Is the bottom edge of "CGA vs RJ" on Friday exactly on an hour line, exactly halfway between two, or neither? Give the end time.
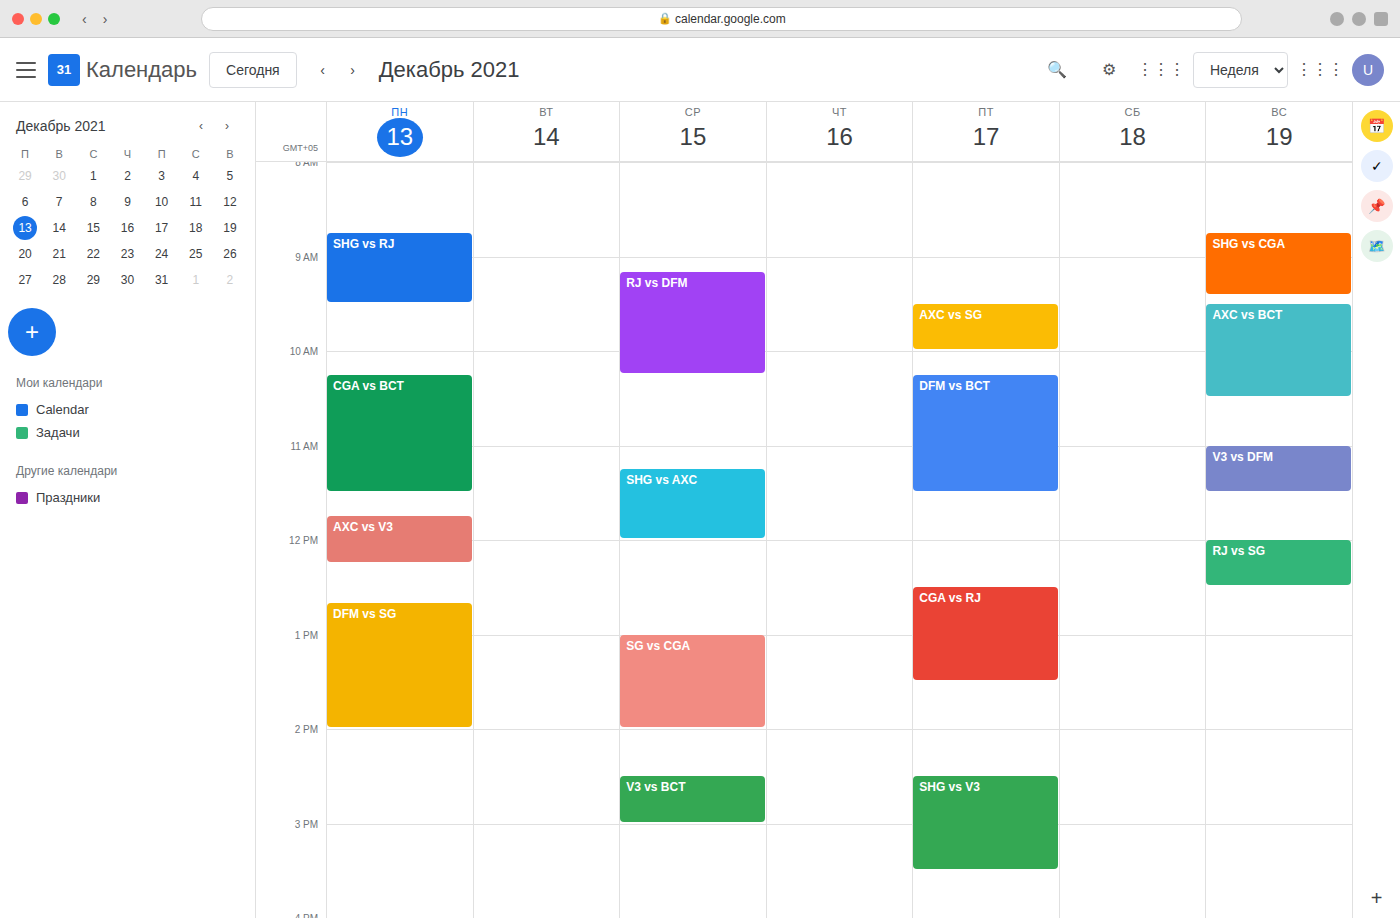
1:30 PM -- halfway between the 1 PM and 2 PM lines.